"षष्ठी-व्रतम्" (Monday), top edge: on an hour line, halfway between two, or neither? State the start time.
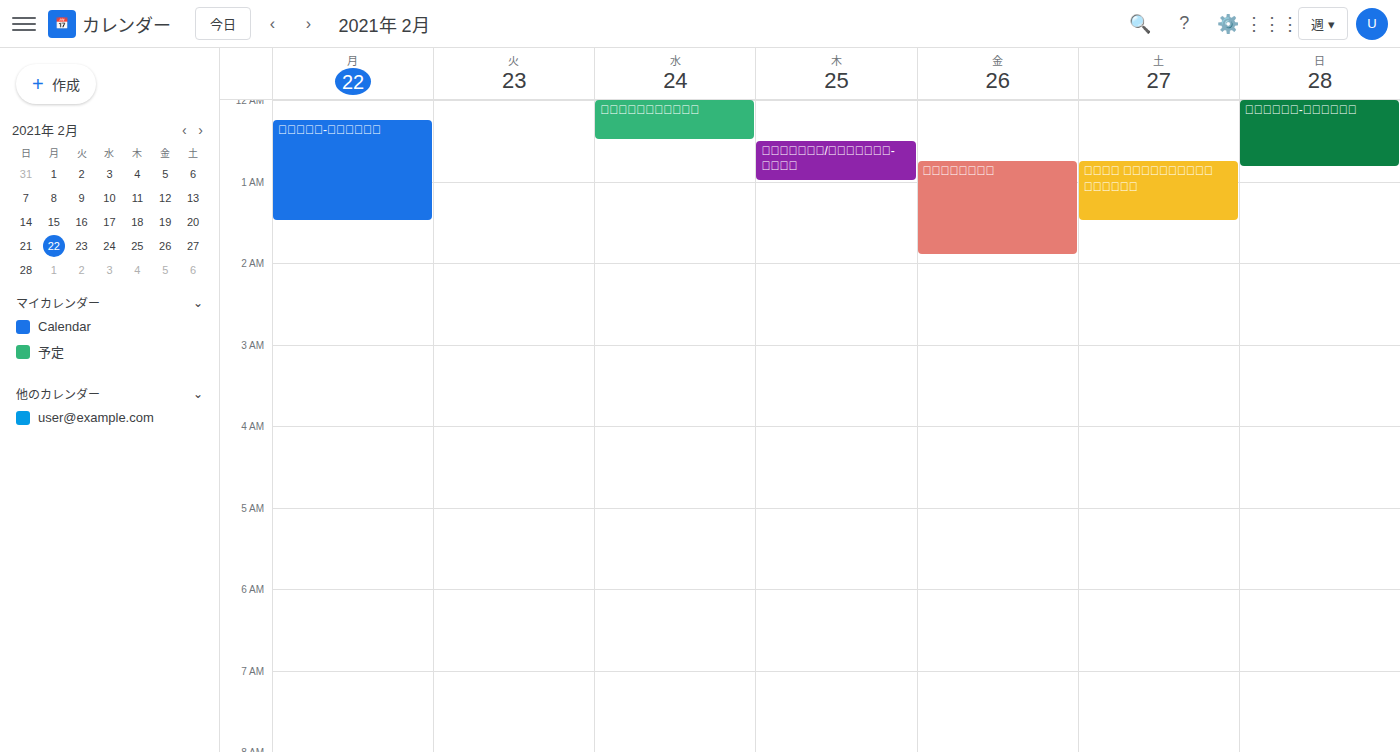
12:15 AM -- neither: a quarter of the way from the 12 AM line to the 1 AM line.